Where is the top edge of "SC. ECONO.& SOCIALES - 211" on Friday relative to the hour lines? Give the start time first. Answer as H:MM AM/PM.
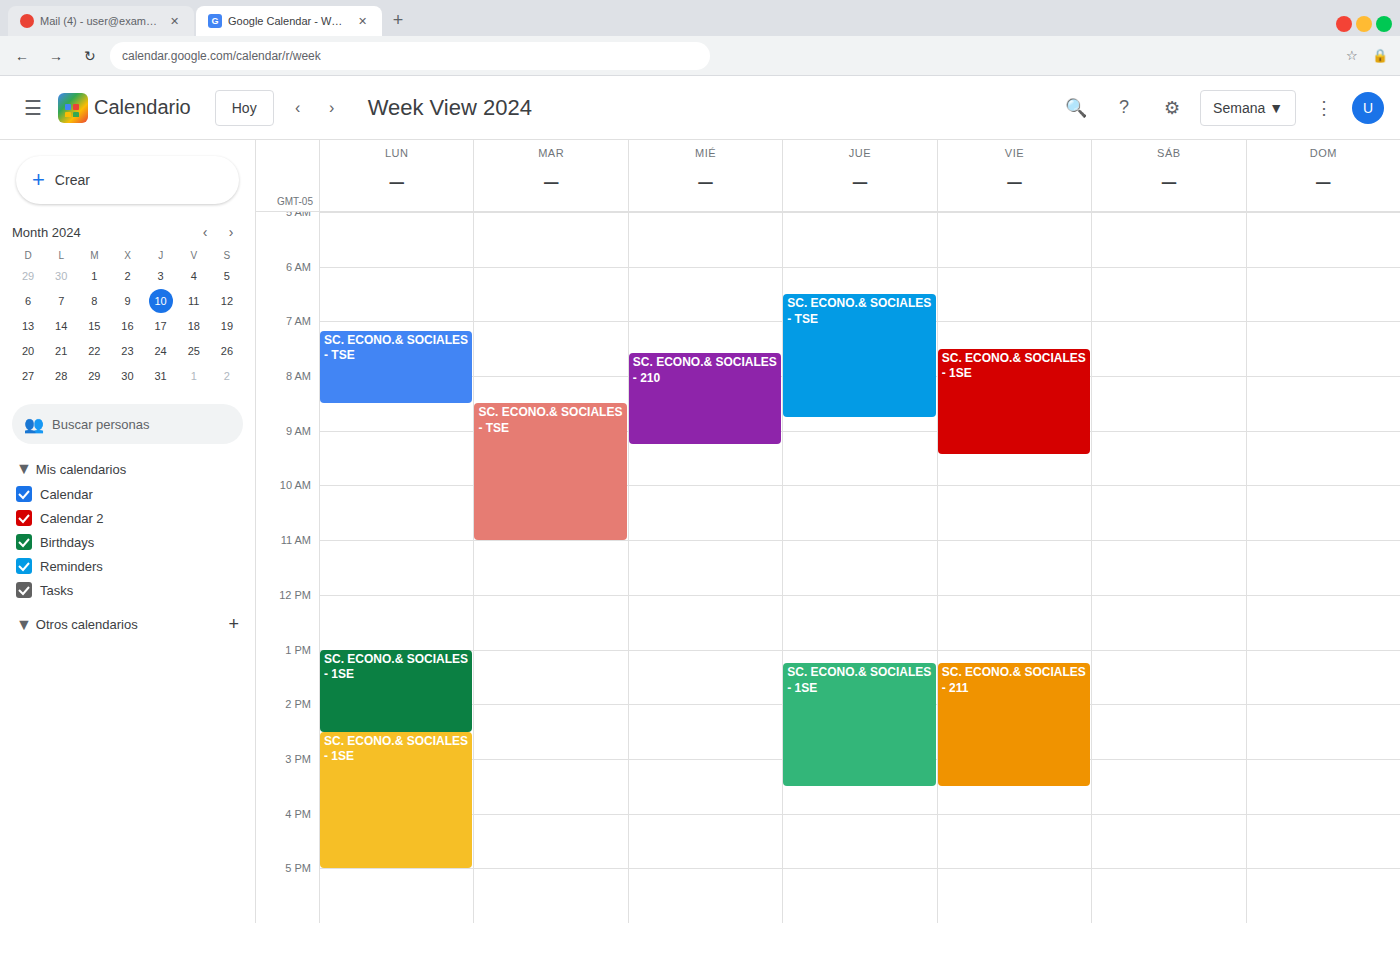
1:15 PM -- neither: a quarter of the way from the 1 PM line to the 2 PM line.